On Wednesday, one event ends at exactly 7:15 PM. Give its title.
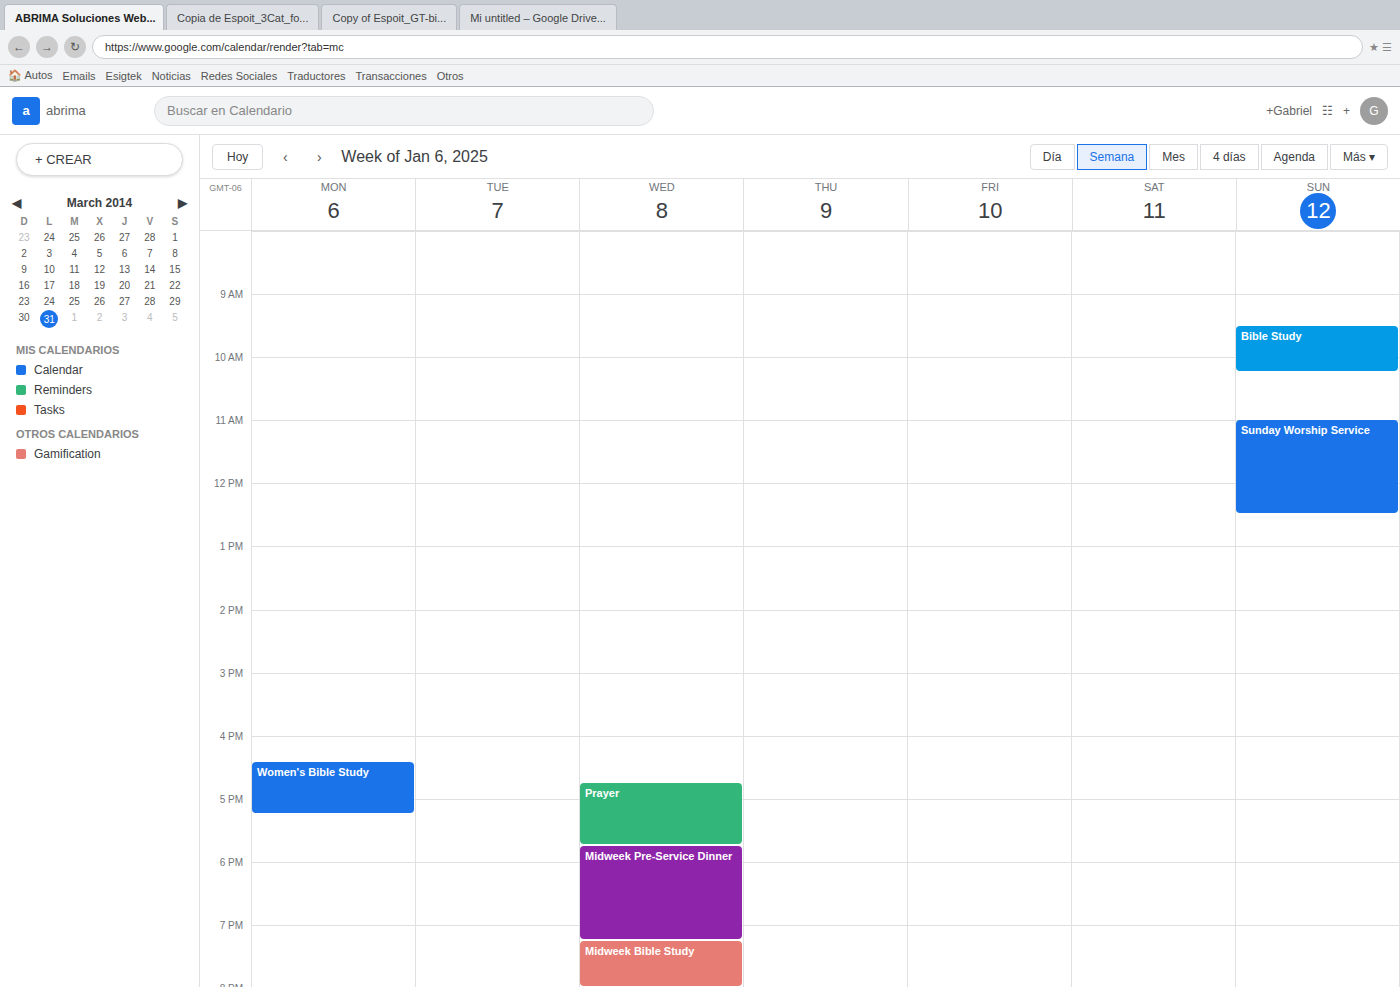
"Midweek Pre-Service Dinner"